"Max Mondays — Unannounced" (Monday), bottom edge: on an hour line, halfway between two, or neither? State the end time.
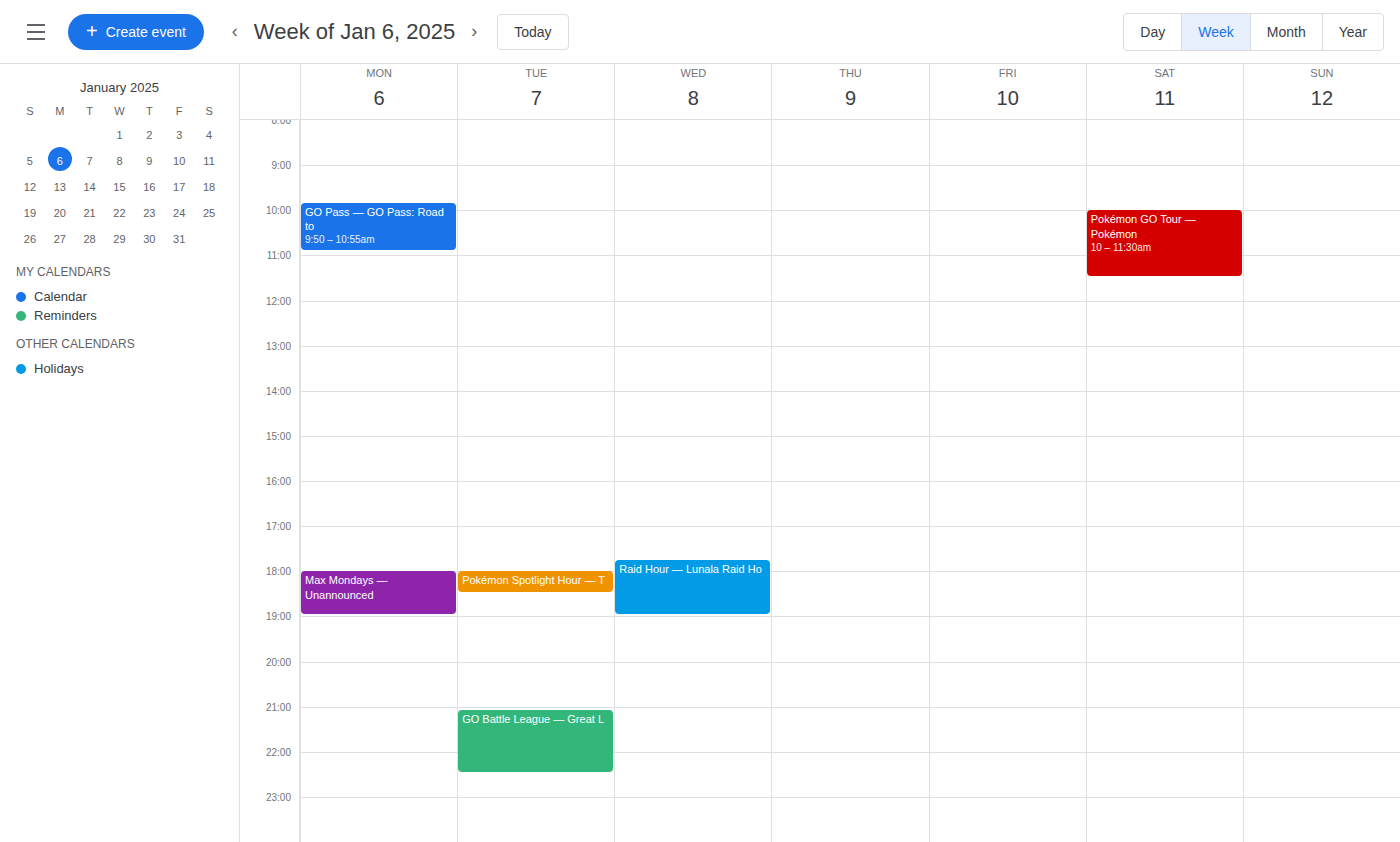
7:00 PM -- exactly on the 7 PM line.